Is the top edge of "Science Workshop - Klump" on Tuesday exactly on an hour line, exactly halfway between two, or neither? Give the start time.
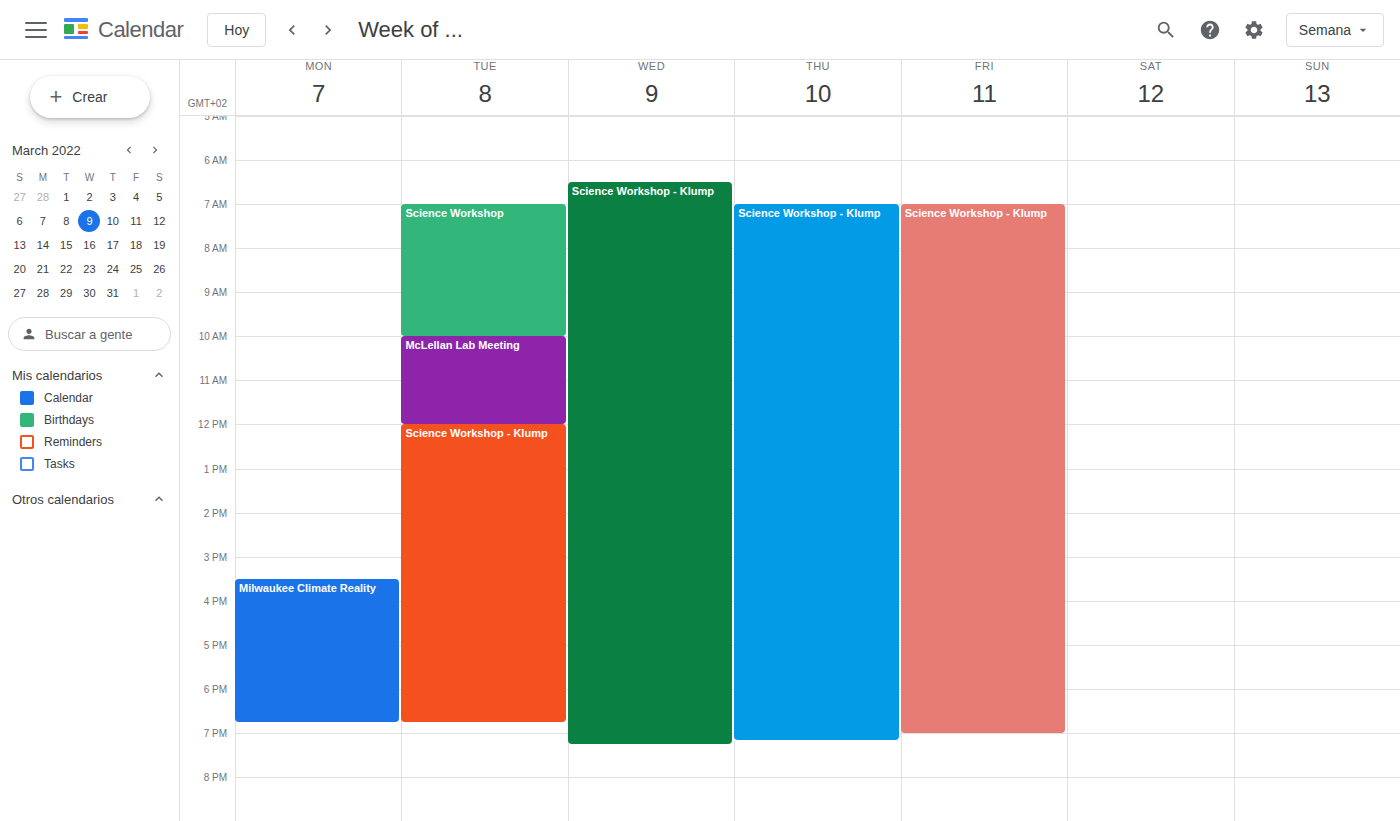
12:00 -- exactly on the 12:00 line.